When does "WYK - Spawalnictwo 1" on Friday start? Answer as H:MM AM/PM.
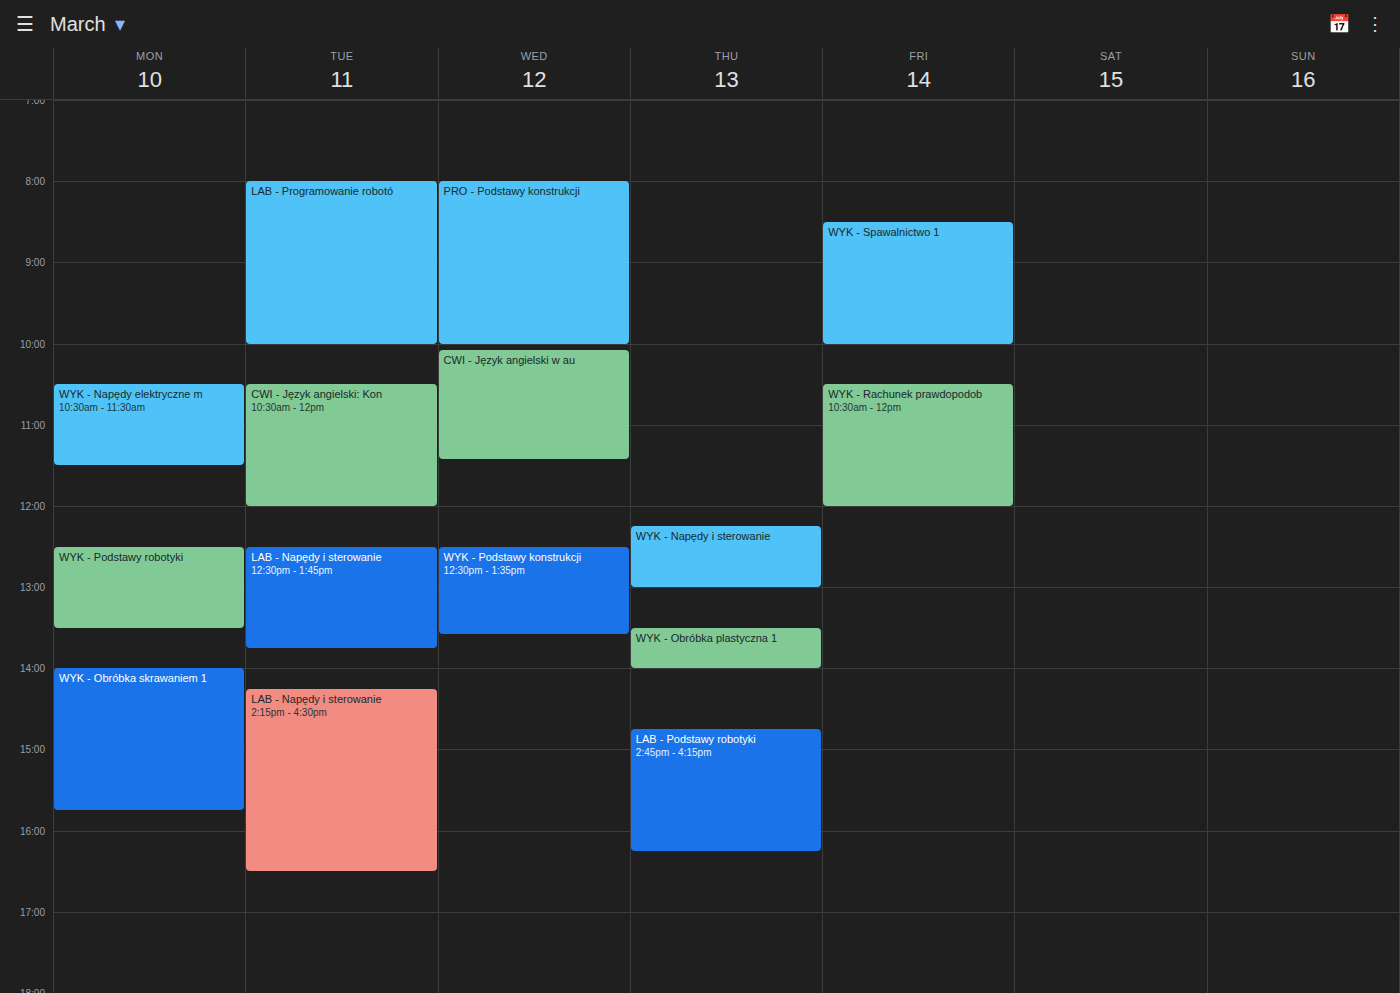
8:30 AM